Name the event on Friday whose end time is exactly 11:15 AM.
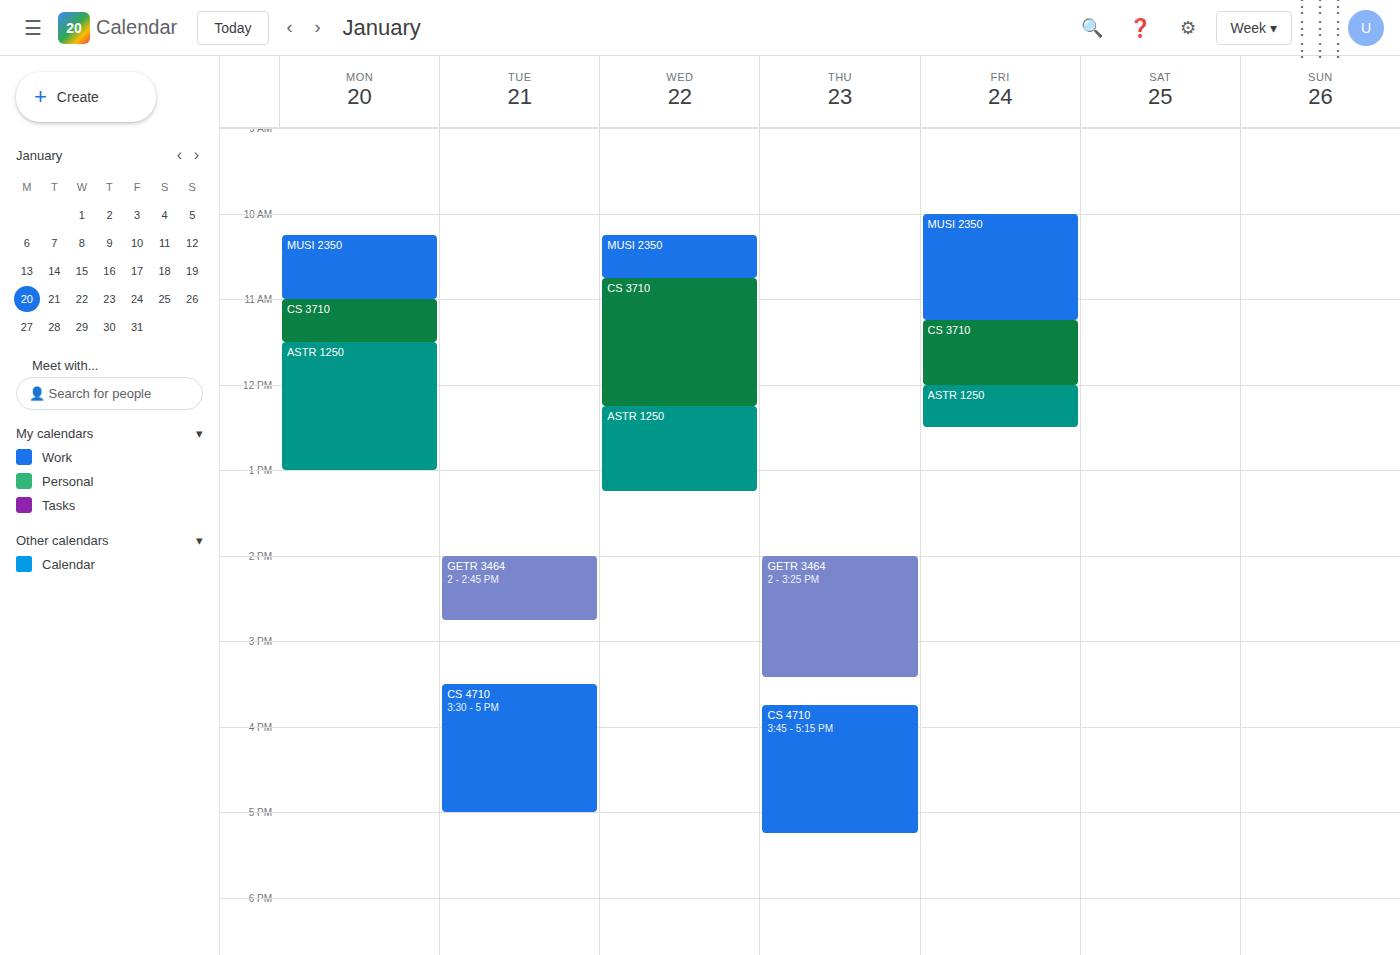
"MUSI 2350"